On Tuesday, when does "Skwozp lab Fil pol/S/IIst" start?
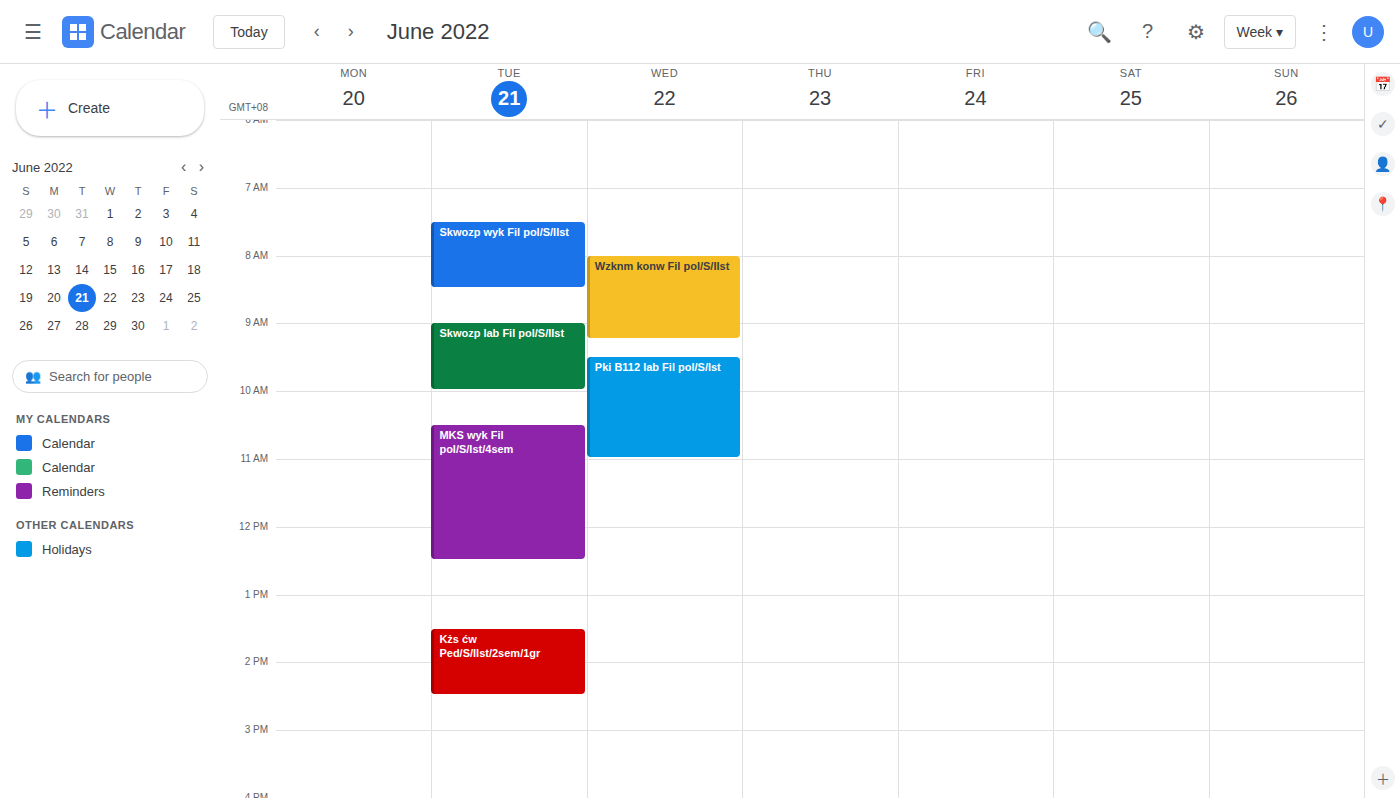
9:00 AM